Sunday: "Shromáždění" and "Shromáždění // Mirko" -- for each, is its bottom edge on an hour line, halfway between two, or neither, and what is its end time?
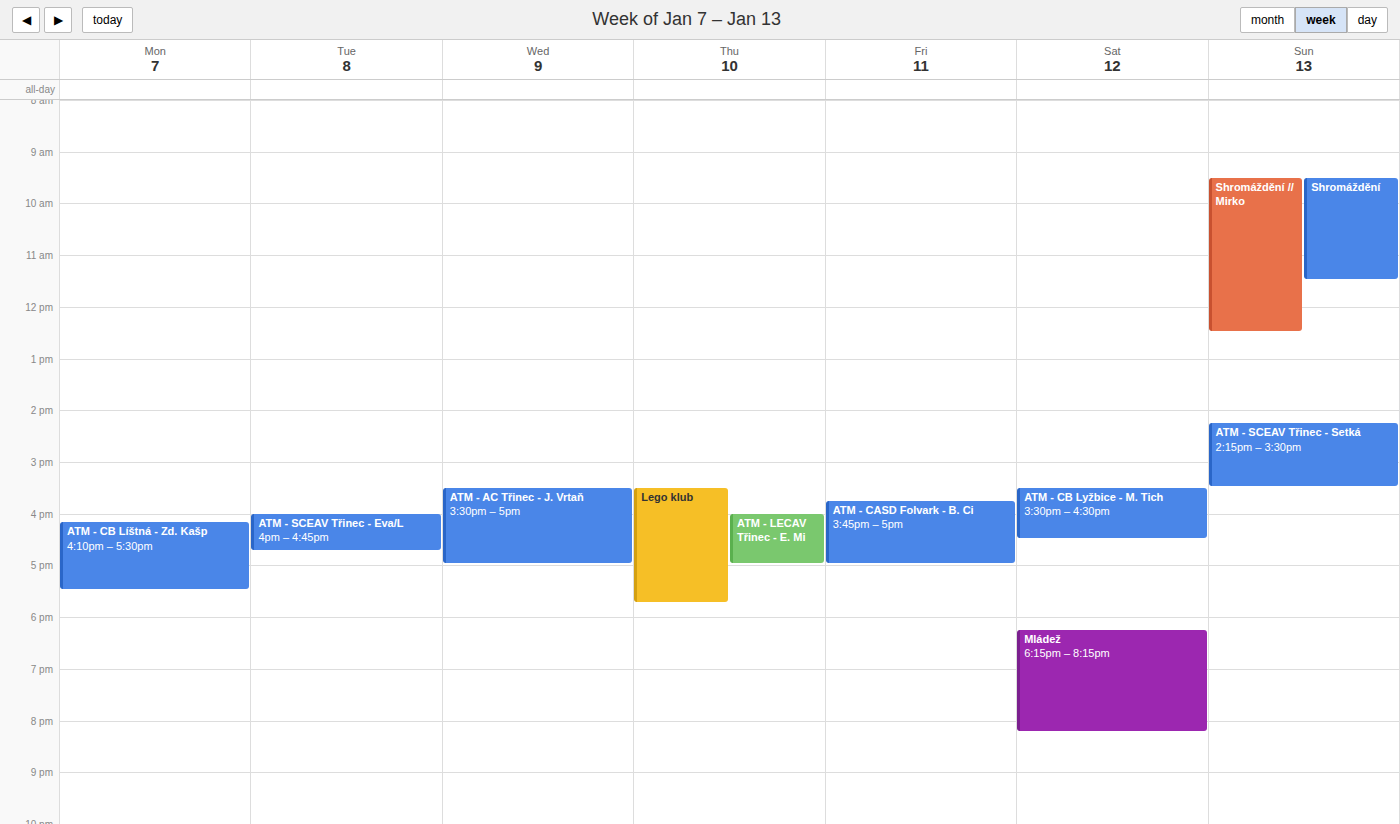
"Shromáždění": 11:30 AM, halfway between the 11 AM and 12 PM lines. "Shromáždění // Mirko": 12:30 PM, halfway between the 12 PM and 1 PM lines.